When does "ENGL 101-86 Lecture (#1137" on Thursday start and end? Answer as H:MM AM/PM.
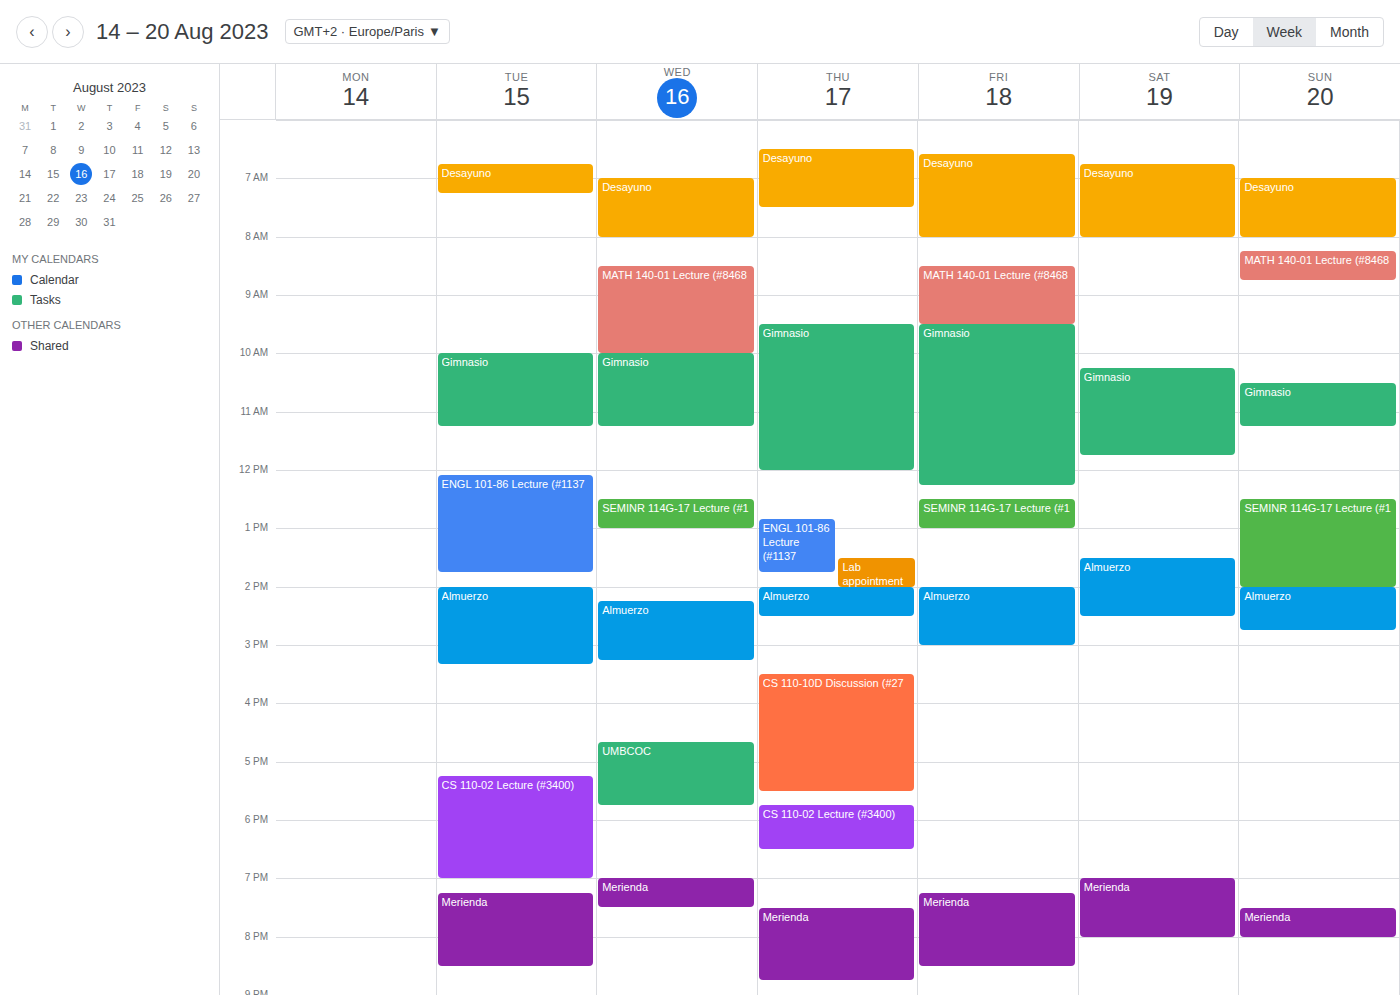
12:50 PM to 1:45 PM